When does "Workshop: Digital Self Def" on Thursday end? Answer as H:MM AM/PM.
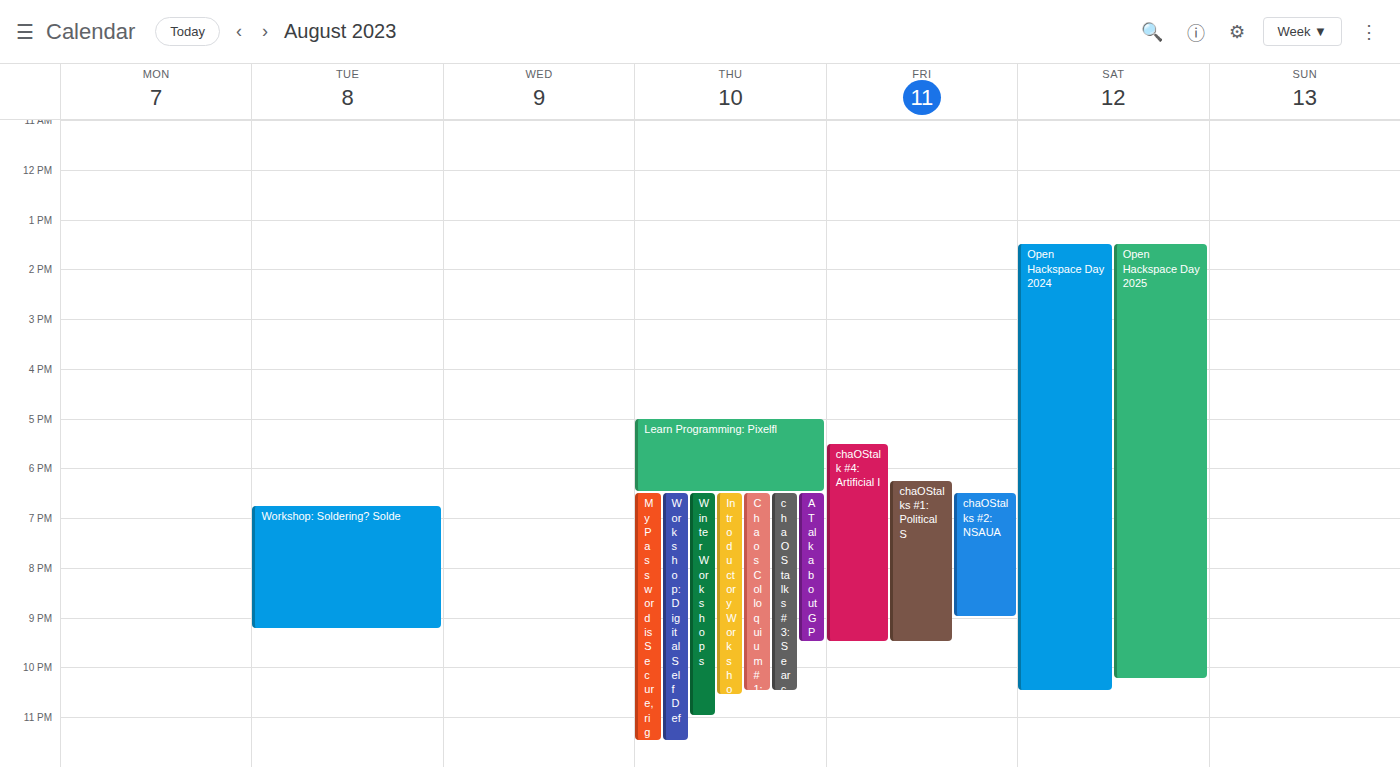
11:30 PM